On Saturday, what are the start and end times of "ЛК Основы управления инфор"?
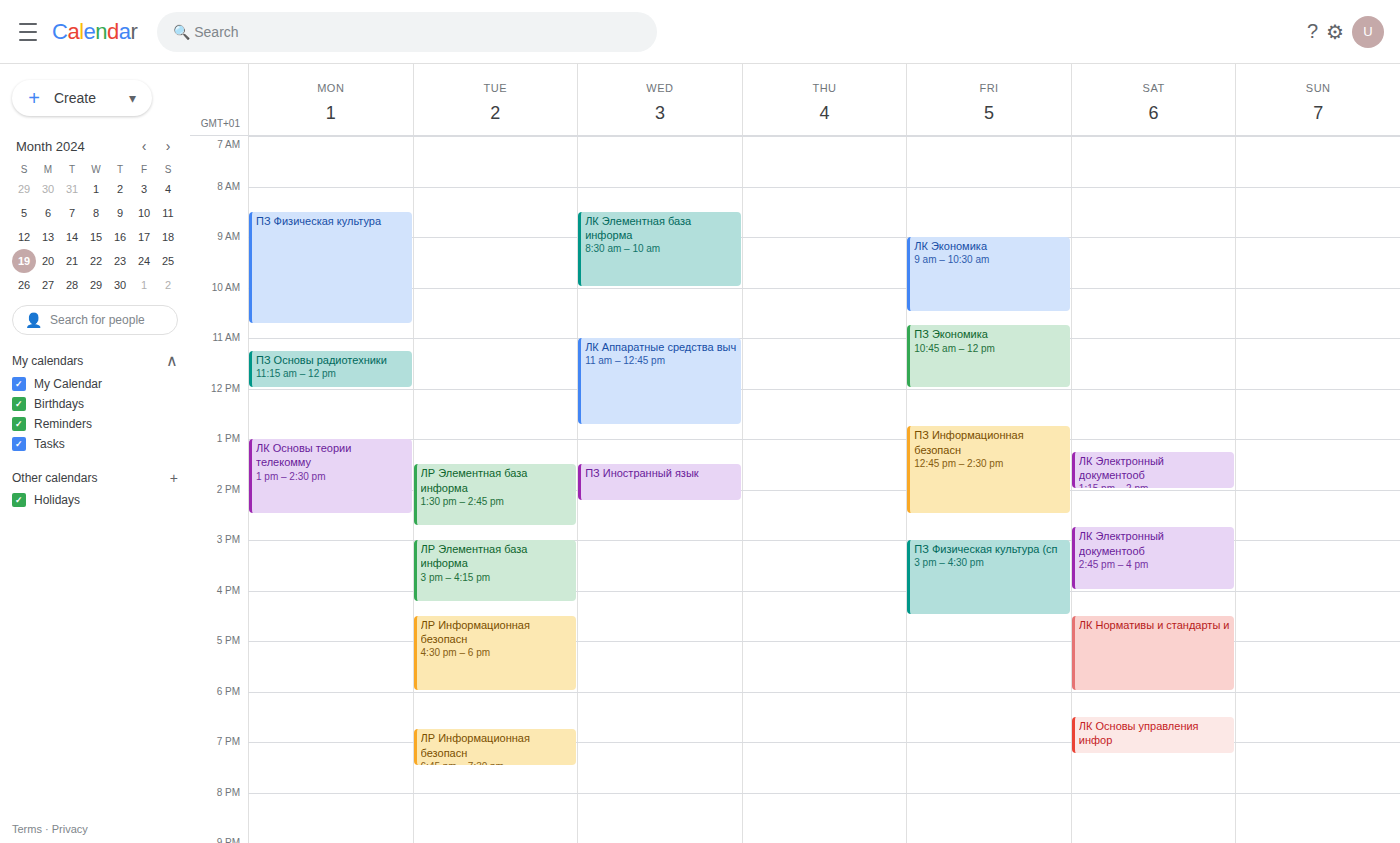
6:30 PM to 7:15 PM